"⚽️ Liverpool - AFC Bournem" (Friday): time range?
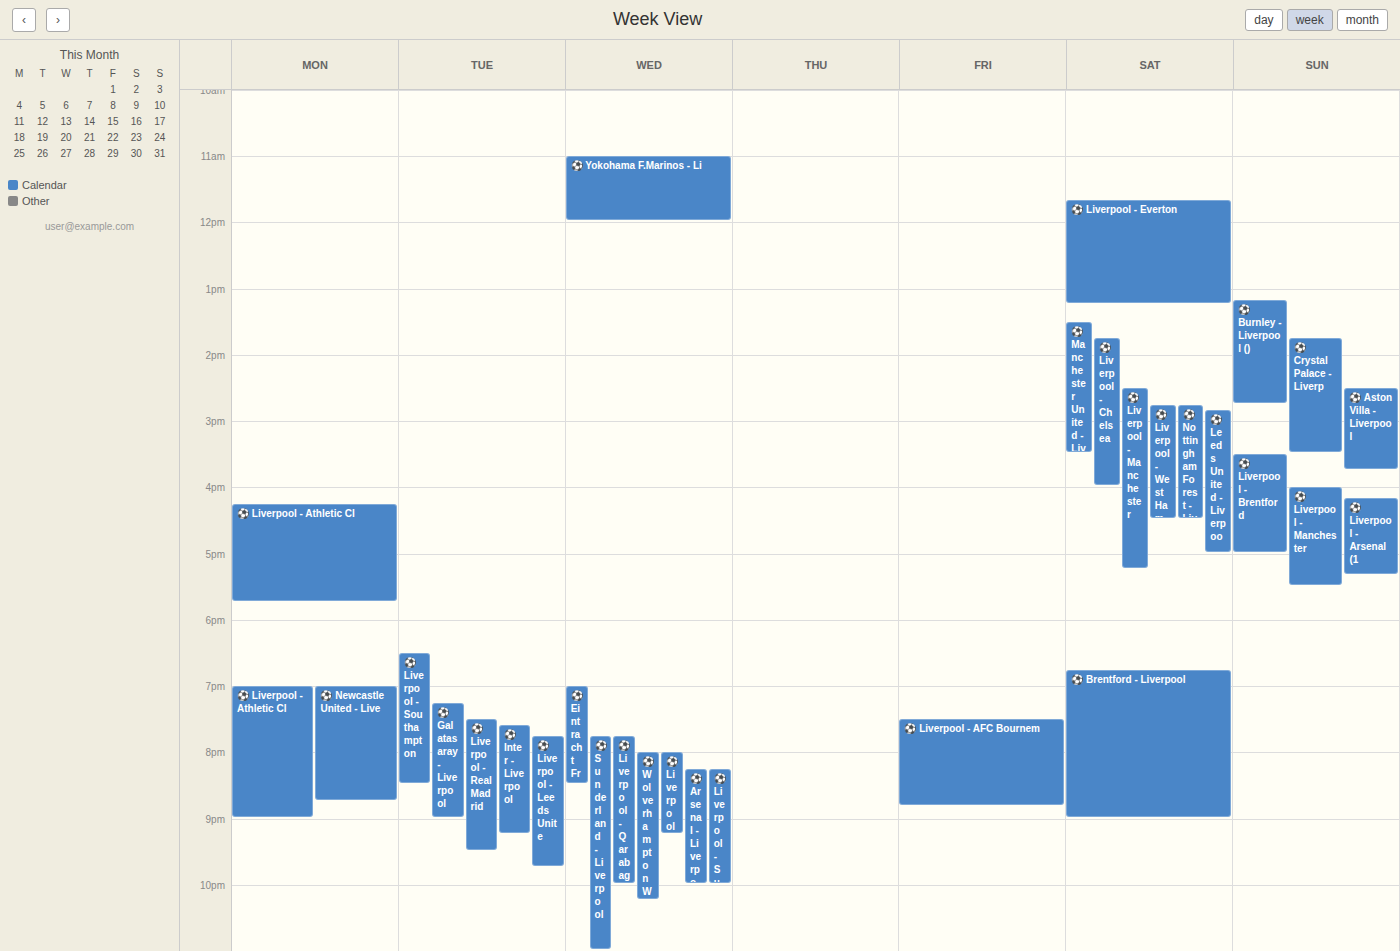
7:30 PM to 8:50 PM